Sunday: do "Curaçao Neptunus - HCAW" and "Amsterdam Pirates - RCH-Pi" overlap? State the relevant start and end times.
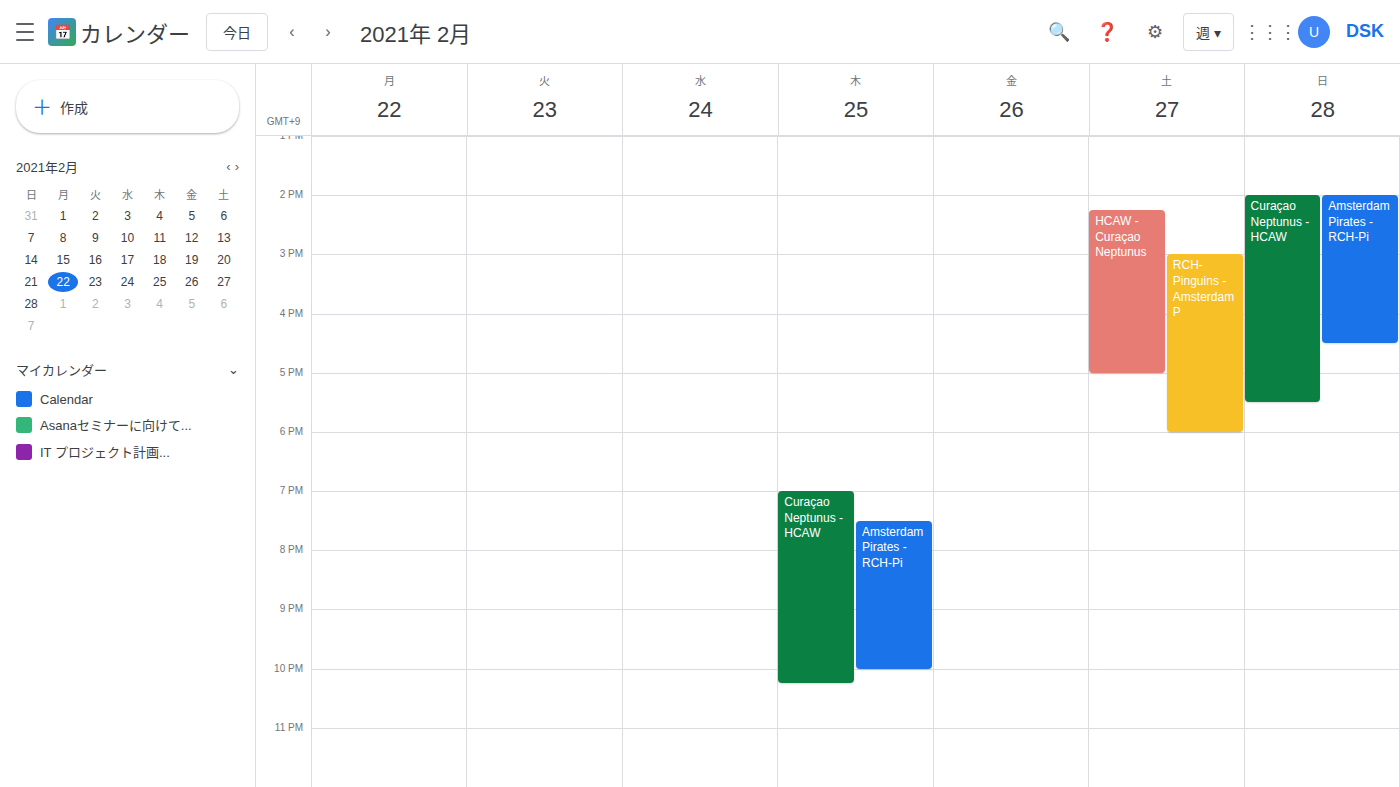
"Amsterdam Pirates - RCH-Pi" runs 2:00 PM to 4:30 PM, inside "Curaçao Neptunus - HCAW" -- they overlap.